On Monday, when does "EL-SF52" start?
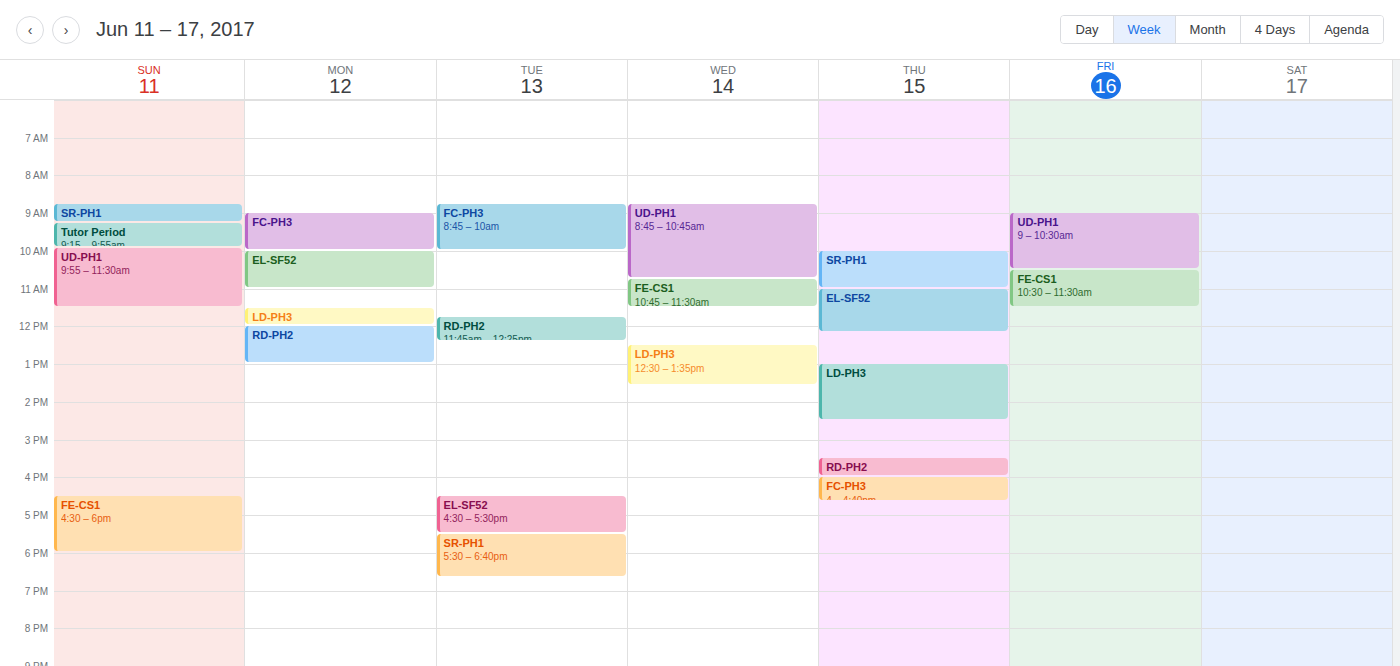
10:00 AM